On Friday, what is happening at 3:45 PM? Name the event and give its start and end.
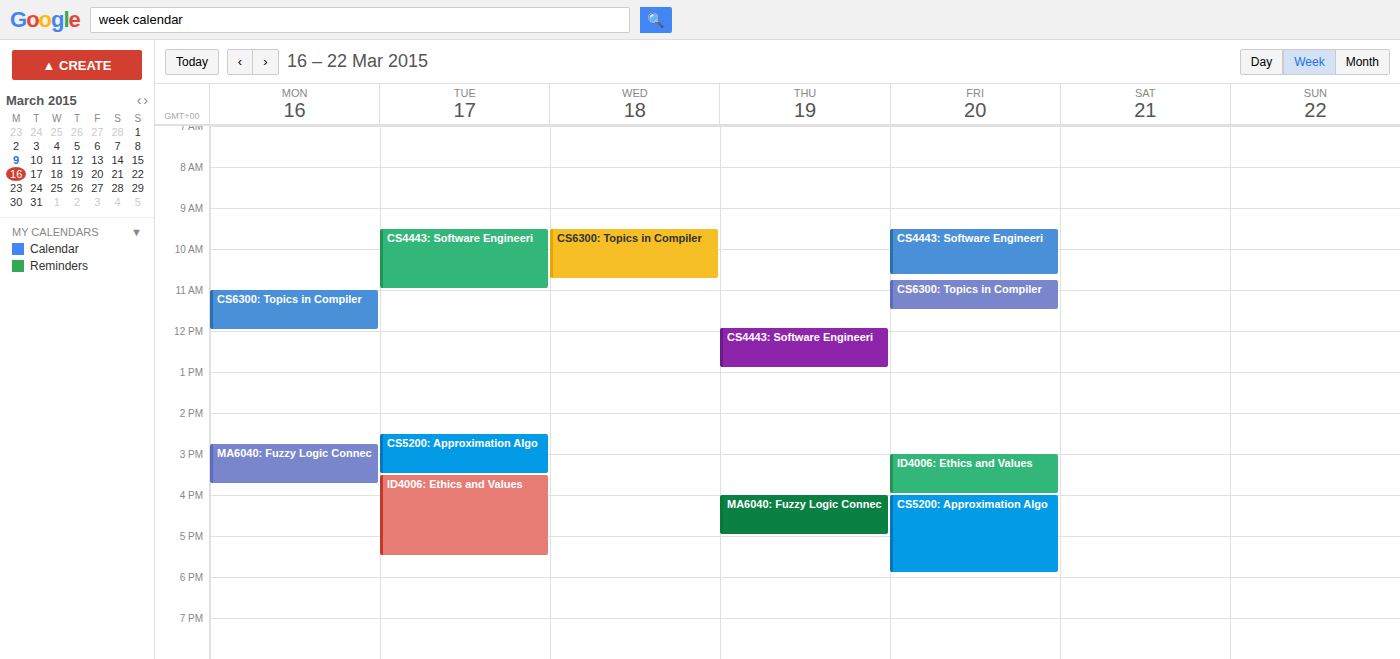
"ID4006: Ethics and Values", 3:00 PM to 4:00 PM